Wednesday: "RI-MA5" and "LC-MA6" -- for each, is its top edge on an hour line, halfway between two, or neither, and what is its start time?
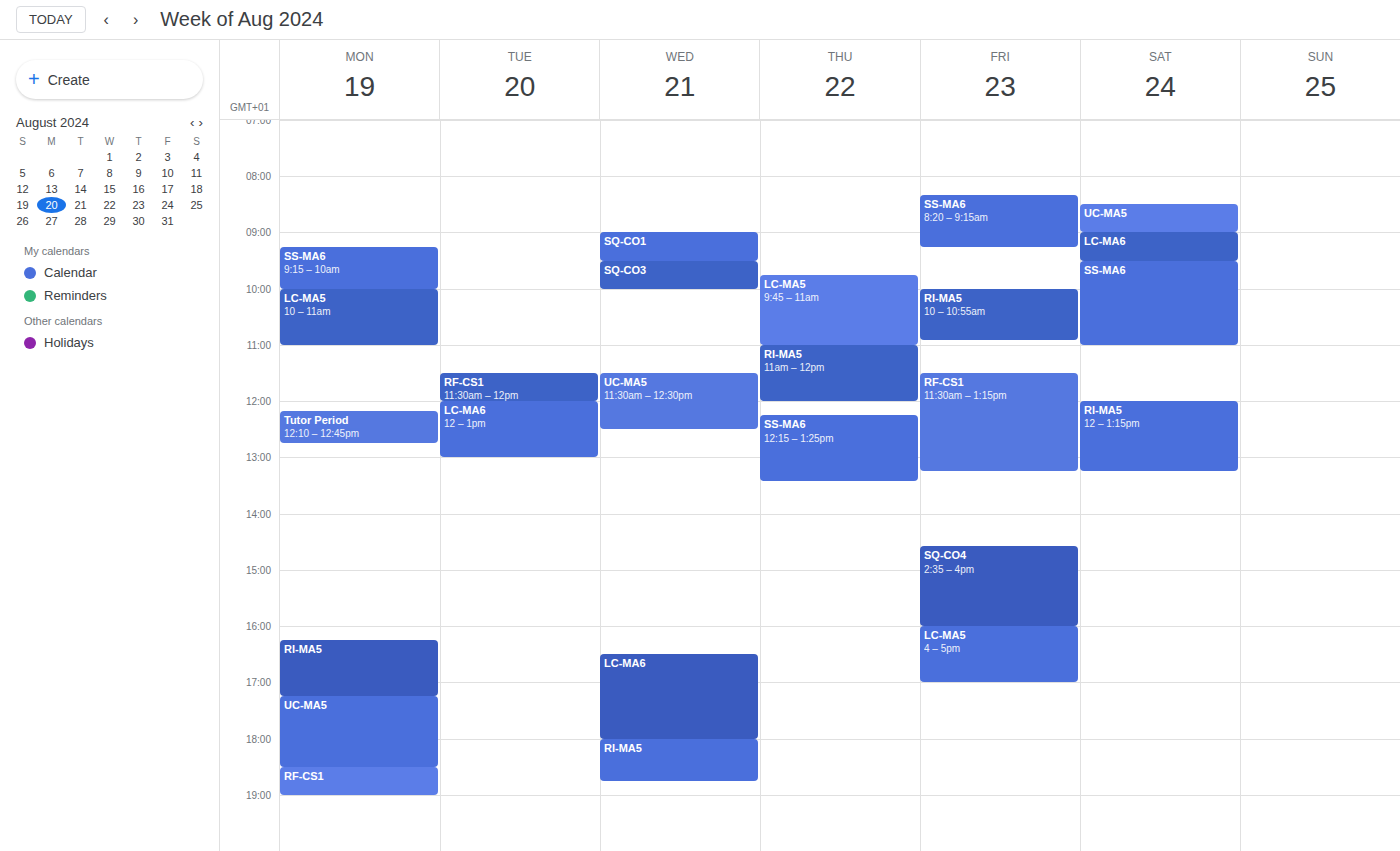
"RI-MA5": 6:00 PM, exactly on the 6 PM line. "LC-MA6": 4:30 PM, halfway between the 4 PM and 5 PM lines.